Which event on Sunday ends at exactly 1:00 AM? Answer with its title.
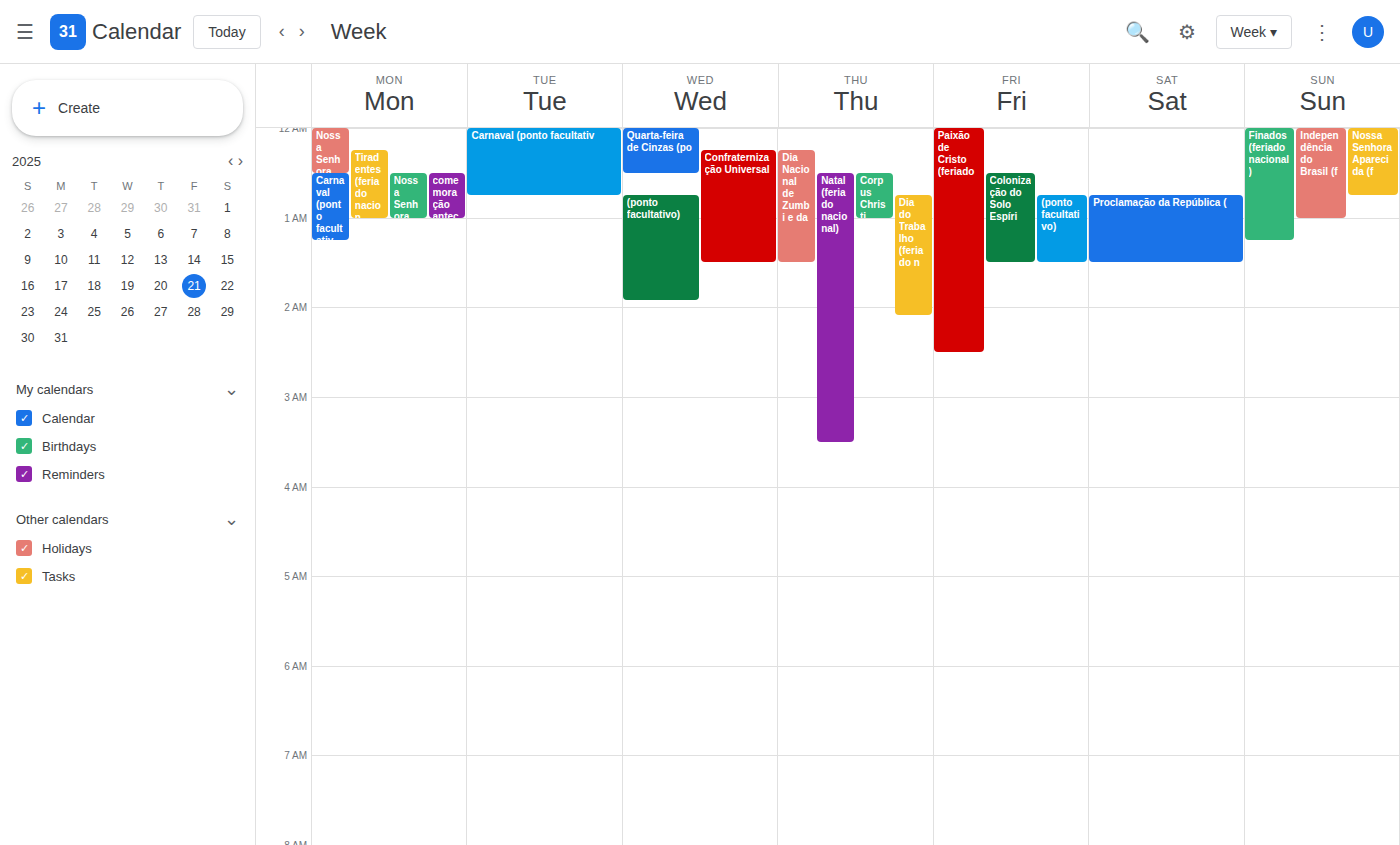
"Independência do Brasil (f"